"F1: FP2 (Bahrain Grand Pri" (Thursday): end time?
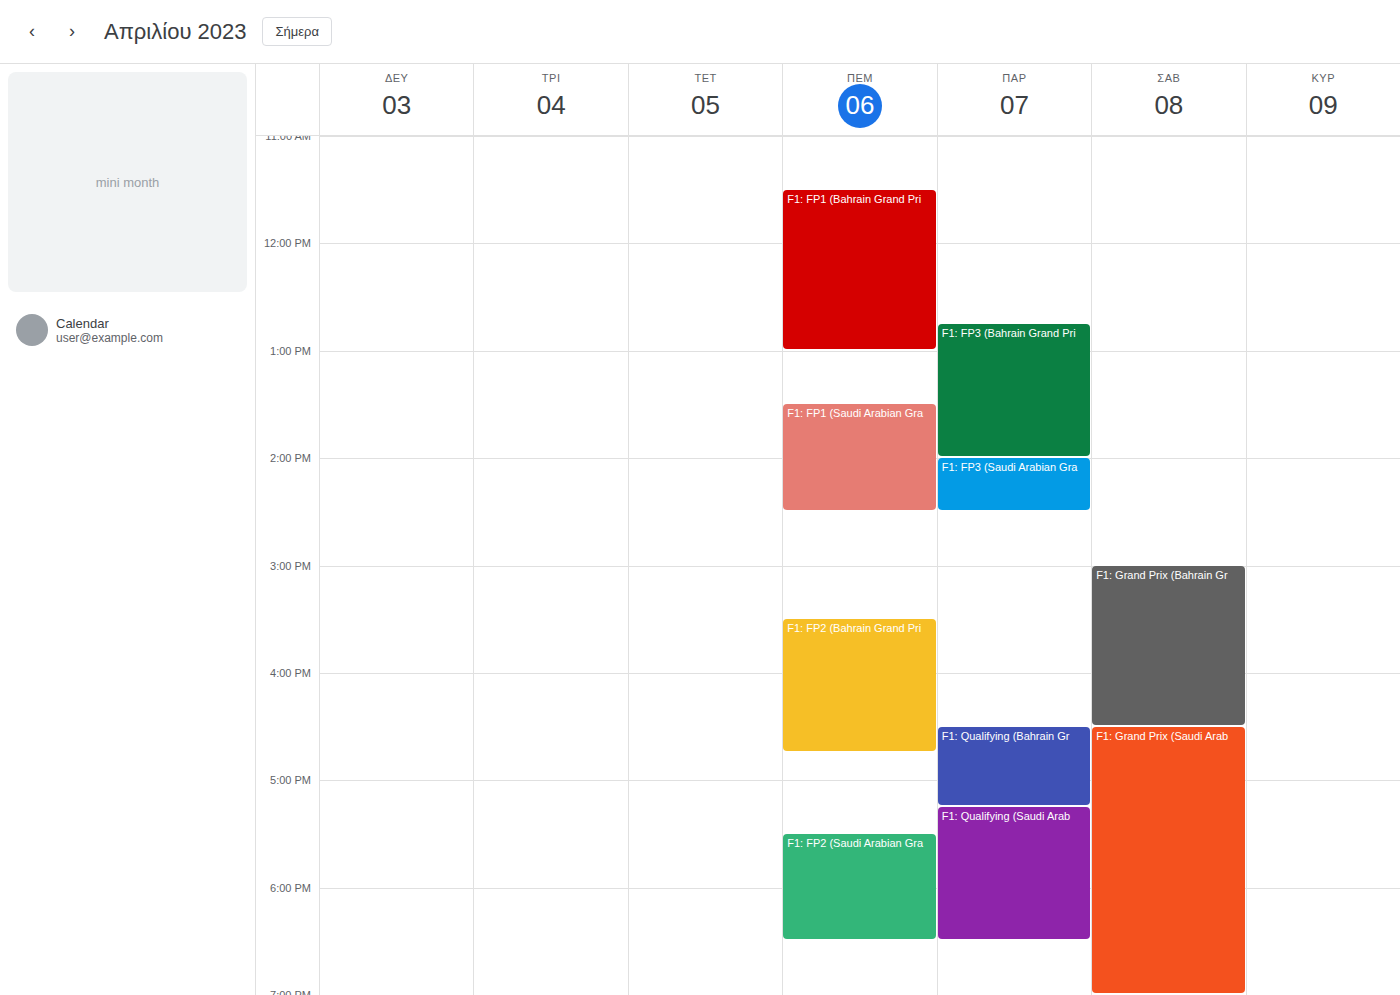
4:45 PM